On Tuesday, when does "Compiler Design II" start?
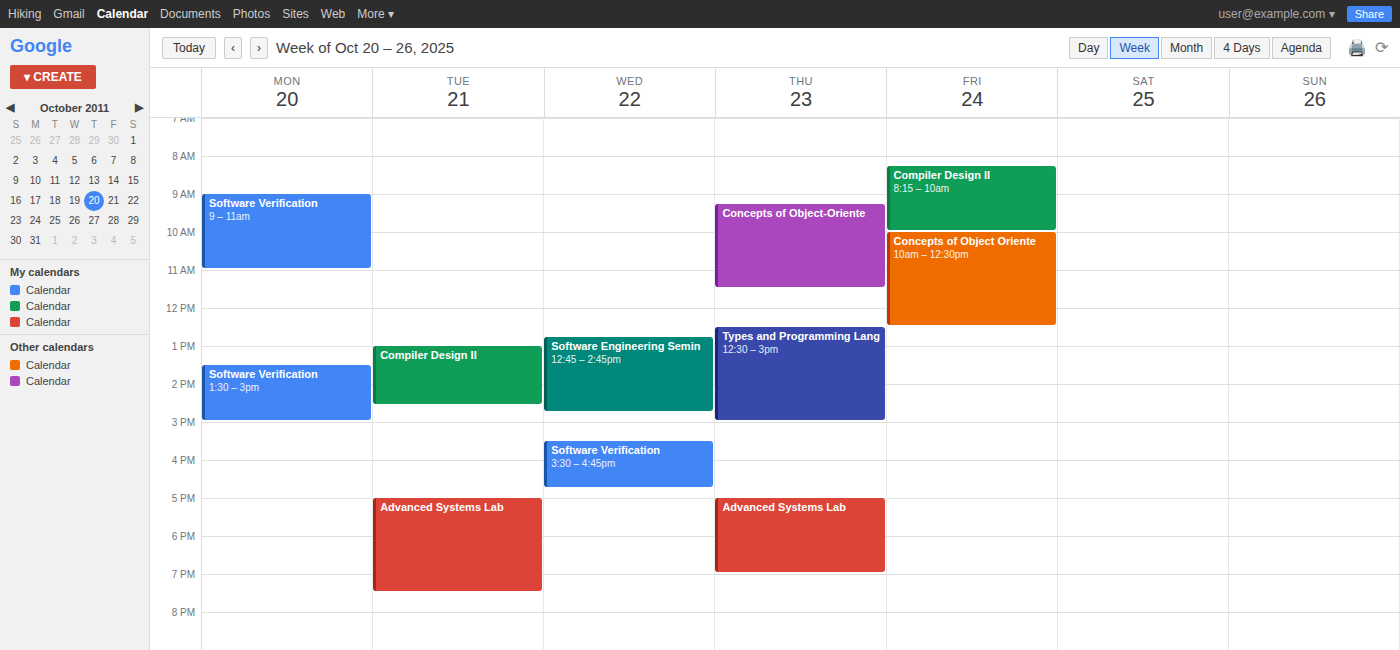
1:00 PM